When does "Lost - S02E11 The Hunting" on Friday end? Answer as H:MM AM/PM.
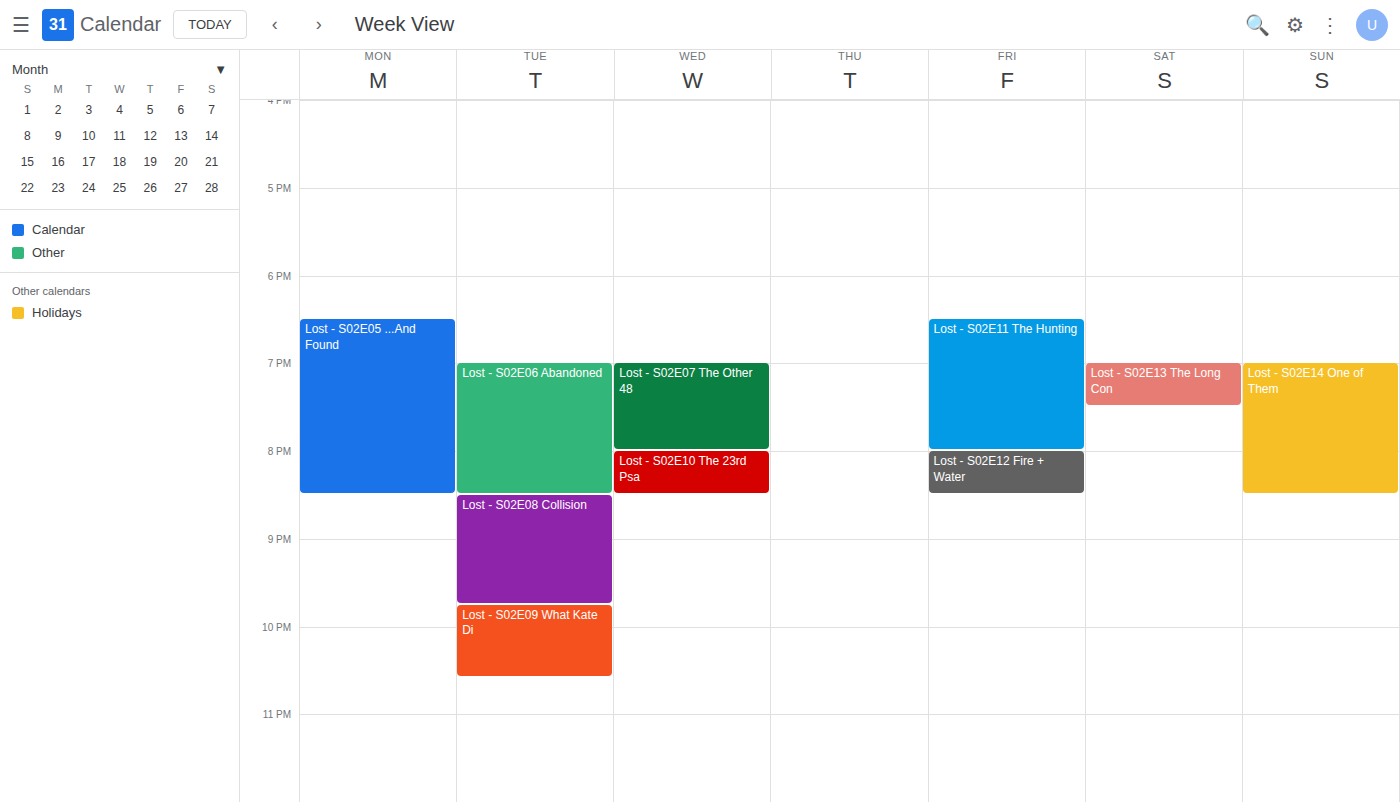
8:00 PM